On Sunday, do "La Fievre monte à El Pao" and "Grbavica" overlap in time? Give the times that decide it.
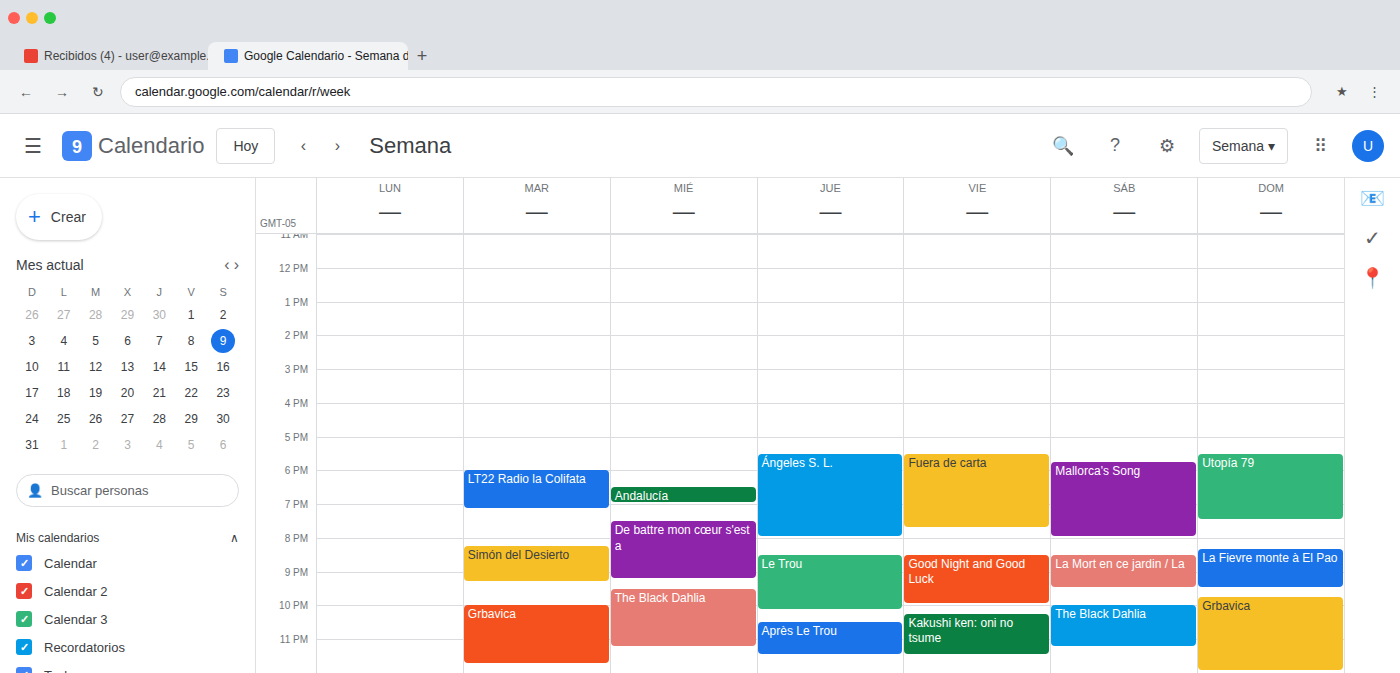
"La Fievre monte à El Pao" ends at 9:30 PM and "Grbavica" starts at 9:45 PM -- no overlap.